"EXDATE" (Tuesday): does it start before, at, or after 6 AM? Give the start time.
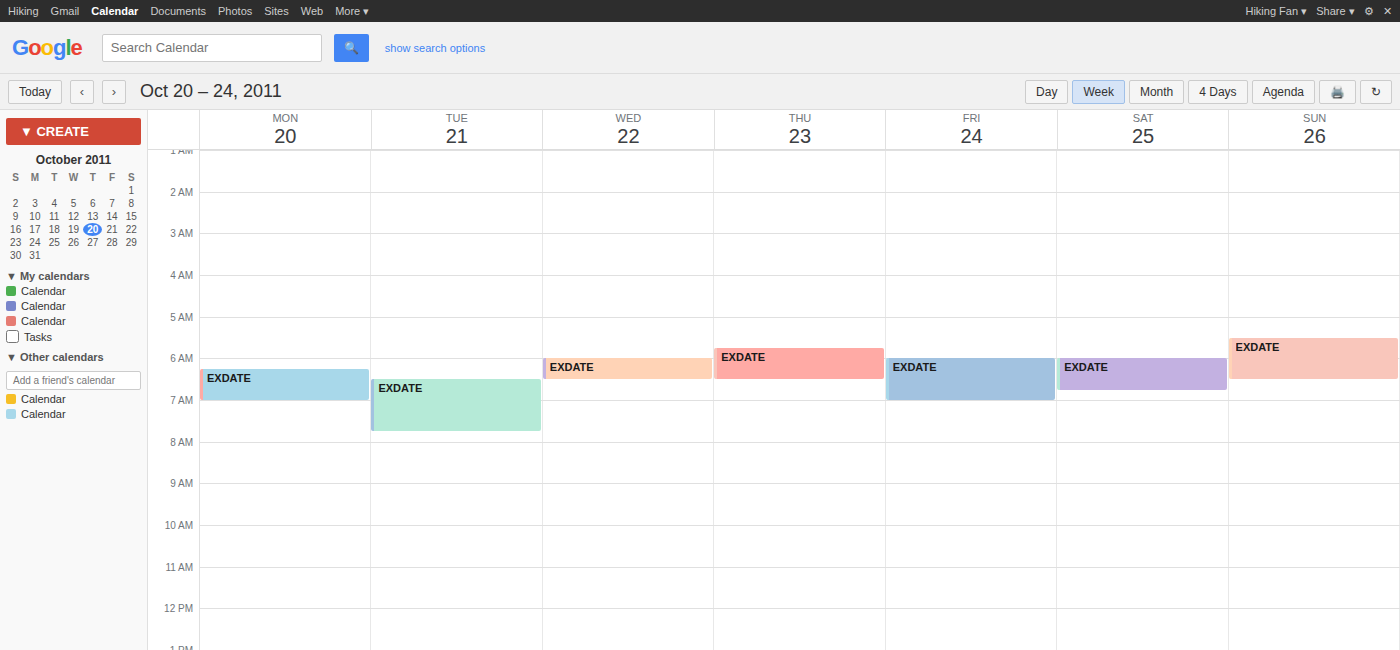
6:30 AM -- after 6 AM, 30 minutes below the 6 AM line.